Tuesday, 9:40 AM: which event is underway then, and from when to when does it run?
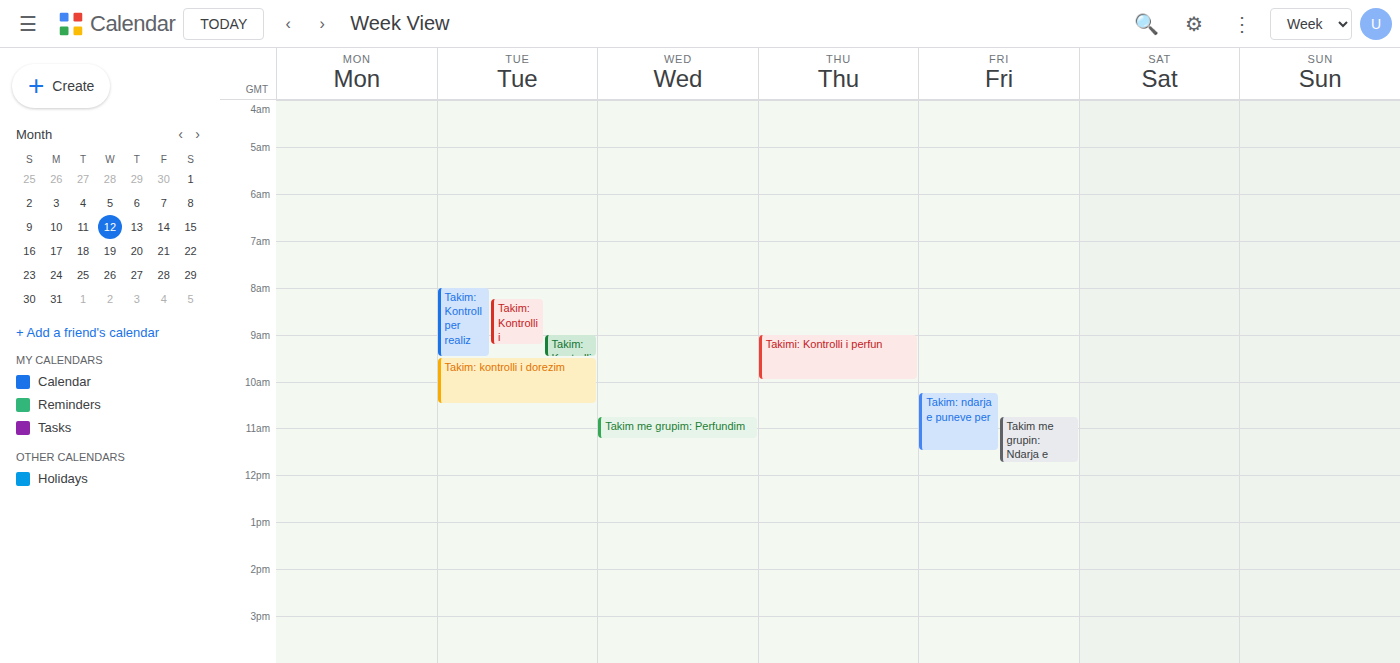
"Takim: kontrolli i dorezim", 9:30 AM to 10:30 AM